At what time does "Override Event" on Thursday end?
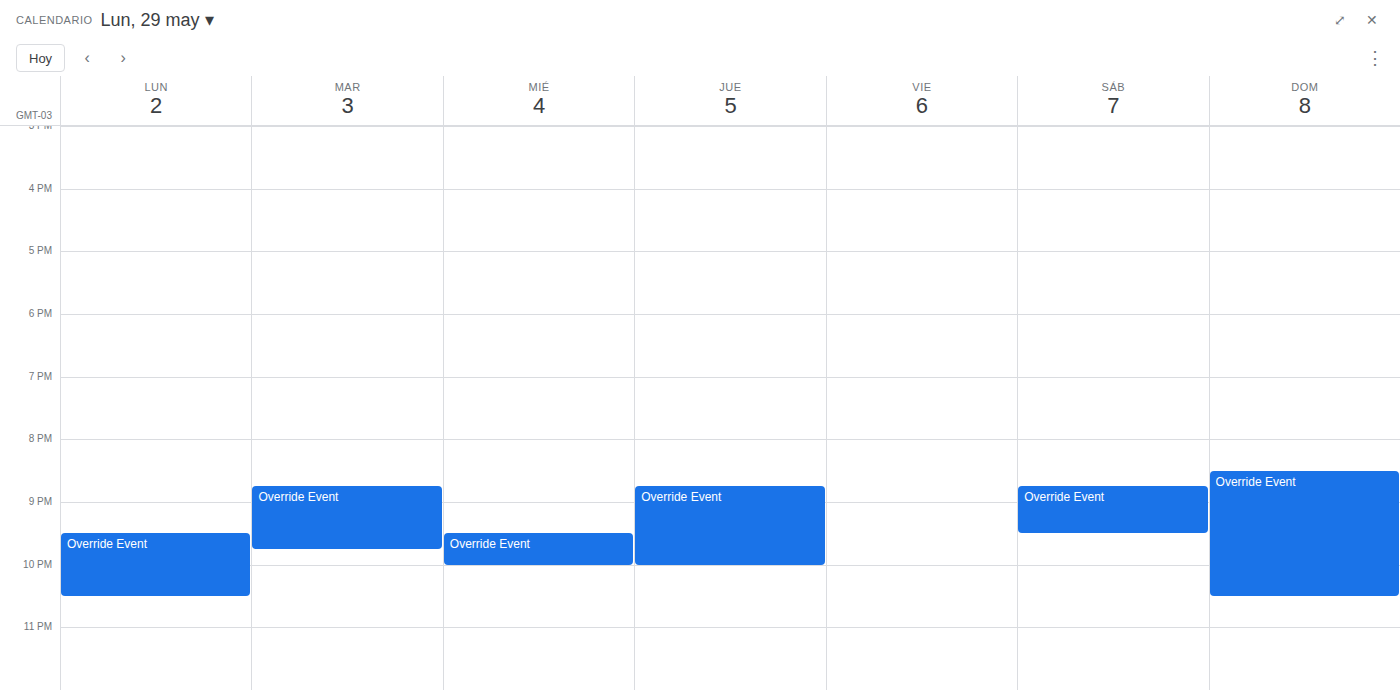
10:00 PM